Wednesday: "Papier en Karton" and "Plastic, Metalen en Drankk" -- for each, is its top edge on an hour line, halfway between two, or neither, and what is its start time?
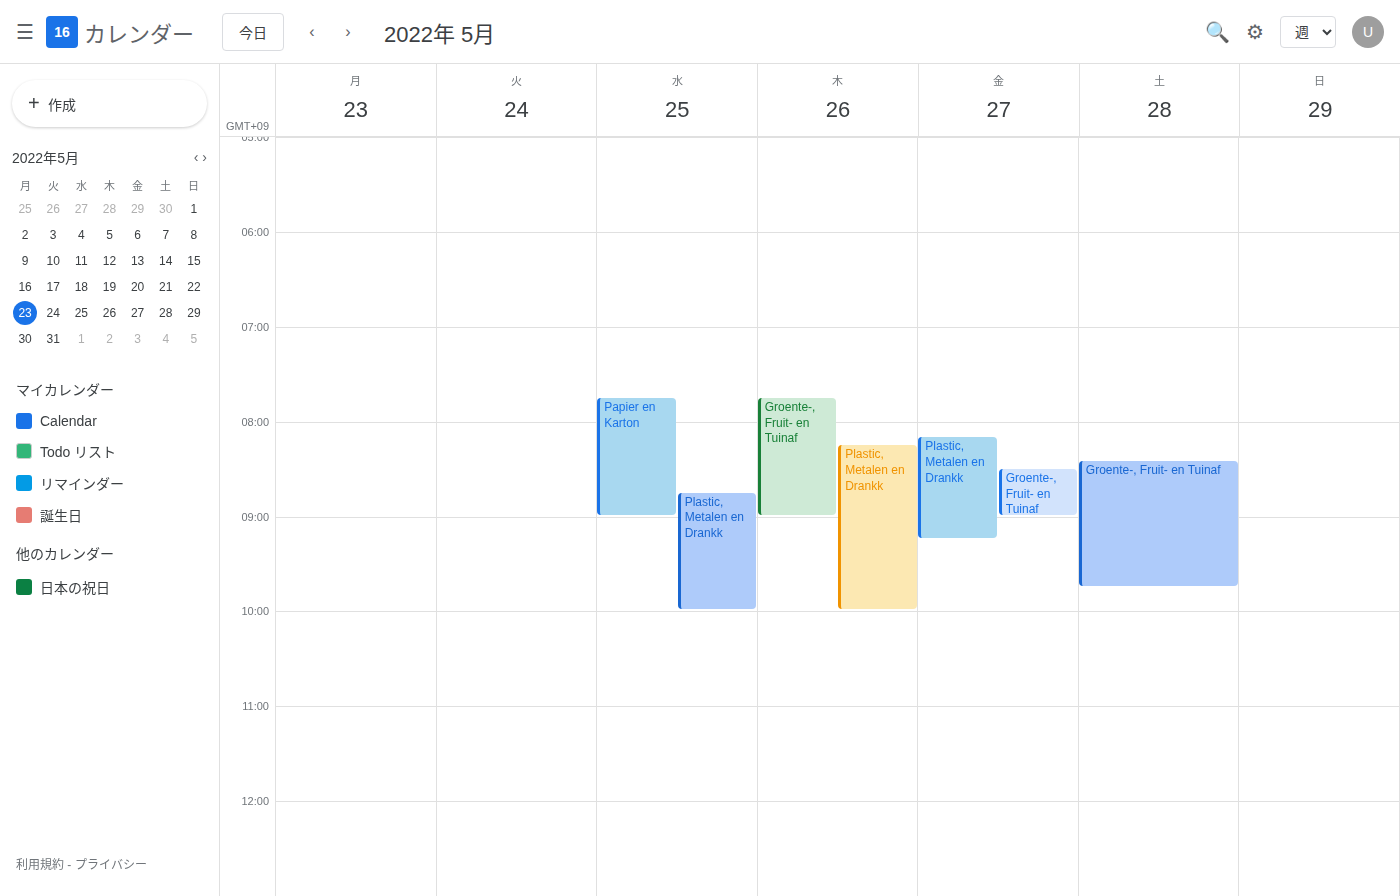
"Papier en Karton": 7:45 AM, neither: three quarters of the way from the 7 AM line to the 8 AM line. "Plastic, Metalen en Drankk": 8:45 AM, neither: three quarters of the way from the 8 AM line to the 9 AM line.